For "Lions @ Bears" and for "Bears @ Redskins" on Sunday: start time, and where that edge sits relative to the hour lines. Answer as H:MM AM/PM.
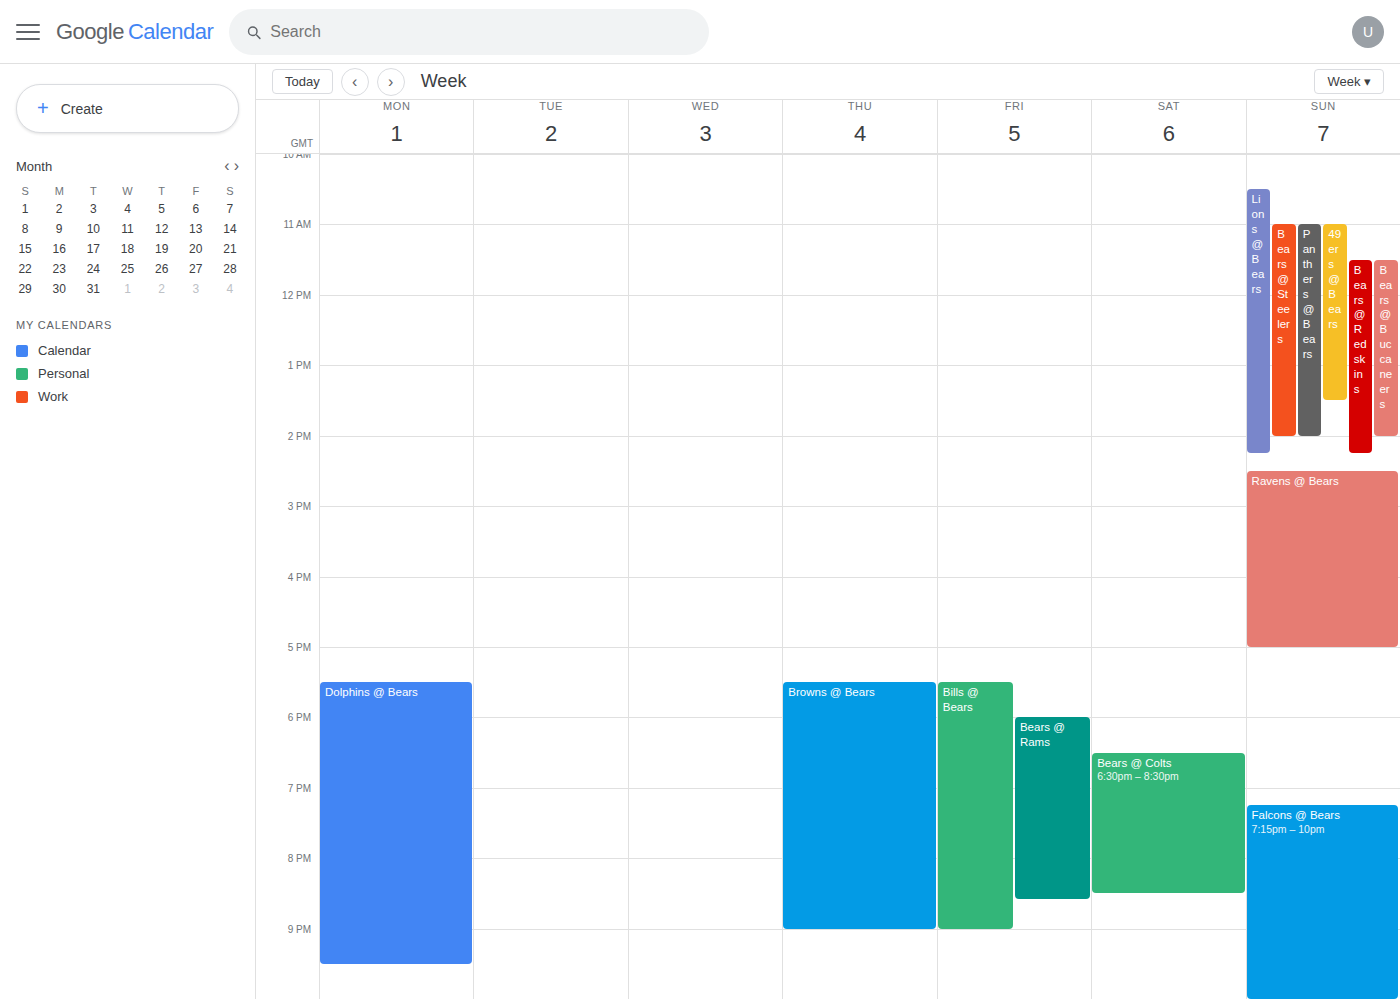
"Lions @ Bears": 10:30 AM, halfway between the 10 AM and 11 AM lines. "Bears @ Redskins": 11:30 AM, halfway between the 11 AM and 12 PM lines.